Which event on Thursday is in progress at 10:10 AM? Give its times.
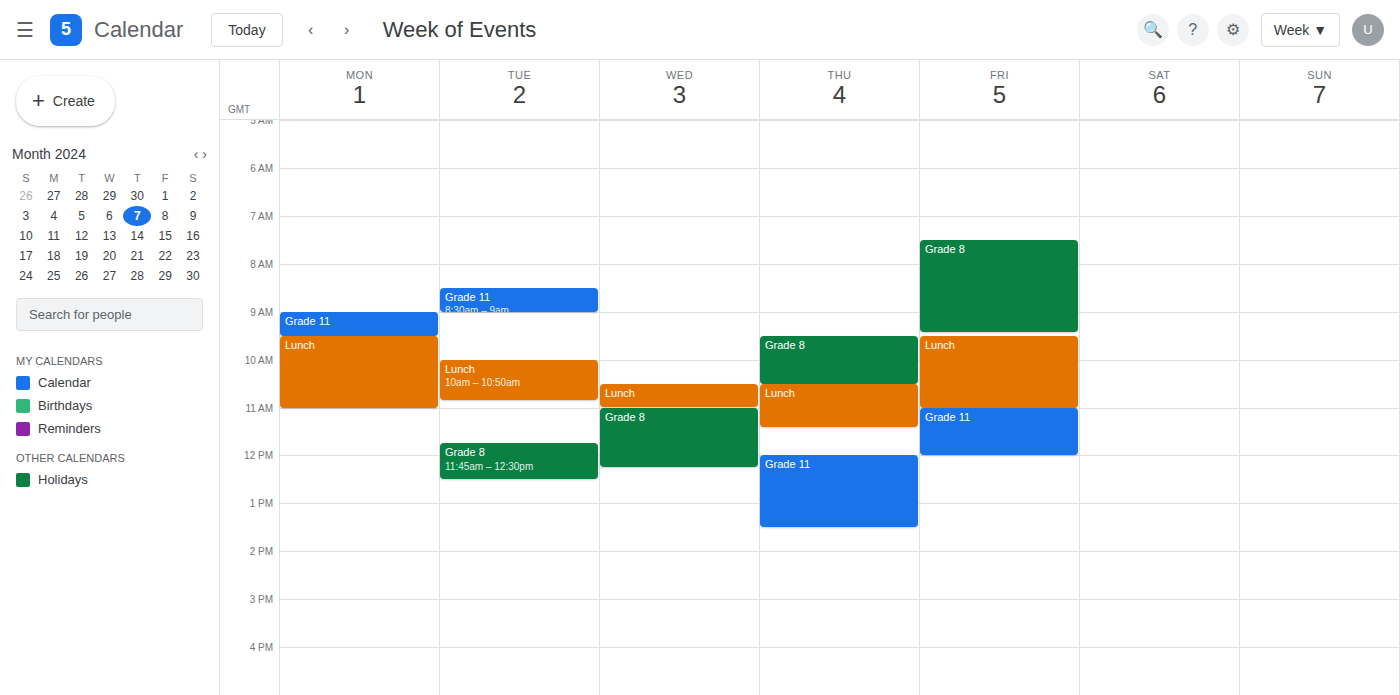
"Grade 8", 9:30 AM to 10:30 AM